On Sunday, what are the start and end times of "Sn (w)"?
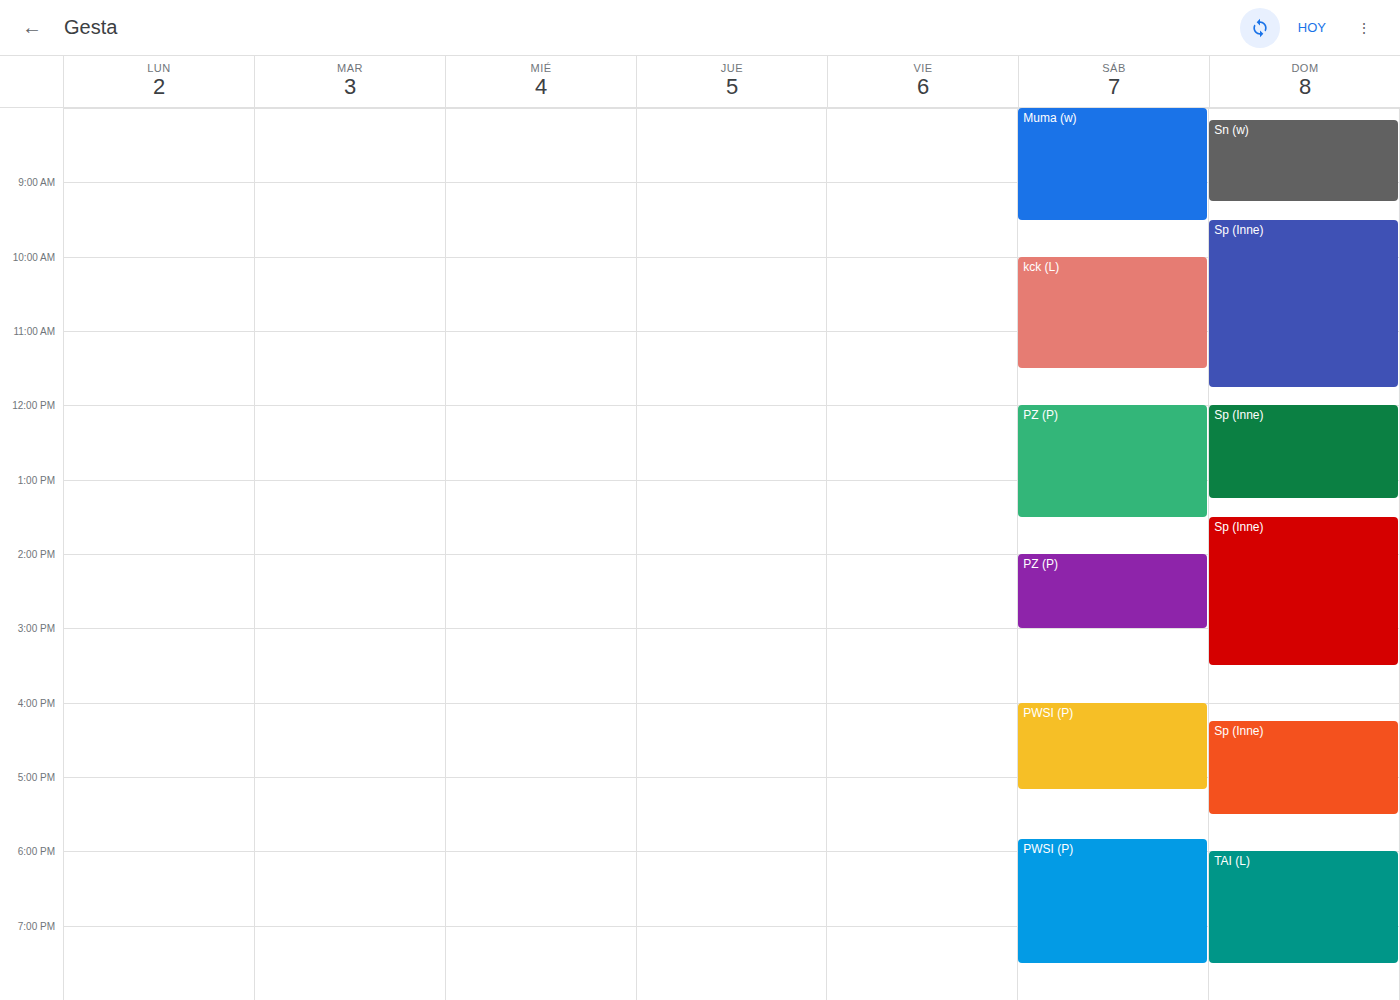
08:10 to 09:15